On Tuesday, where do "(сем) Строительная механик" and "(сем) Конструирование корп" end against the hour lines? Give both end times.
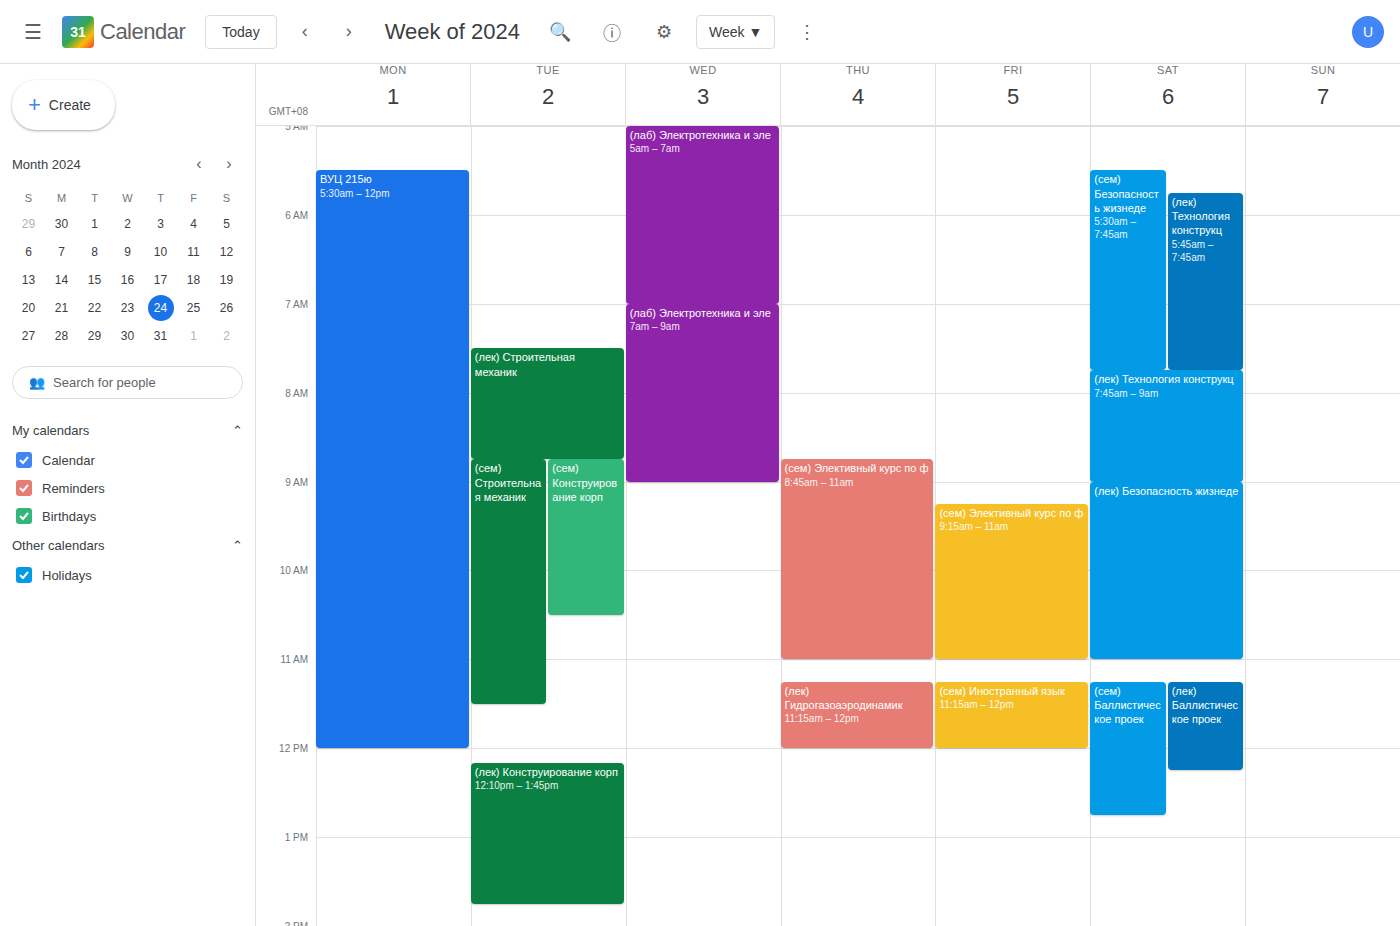
"(сем) Строительная механик": 11:30 AM, halfway between the 11 AM and 12 PM lines. "(сем) Конструирование корп": 10:30 AM, halfway between the 10 AM and 11 AM lines.